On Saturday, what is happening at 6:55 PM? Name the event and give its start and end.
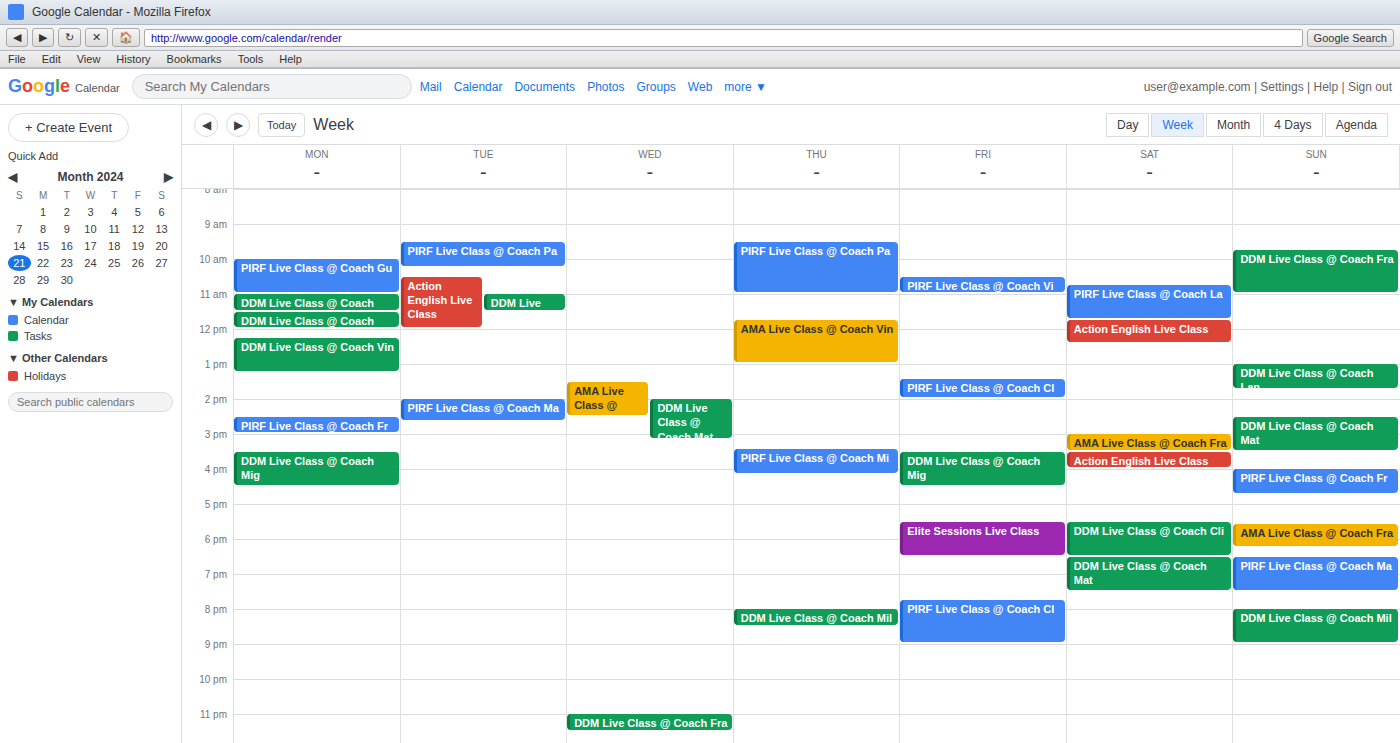
"DDM Live Class @ Coach Mat", 6:30 PM to 7:30 PM